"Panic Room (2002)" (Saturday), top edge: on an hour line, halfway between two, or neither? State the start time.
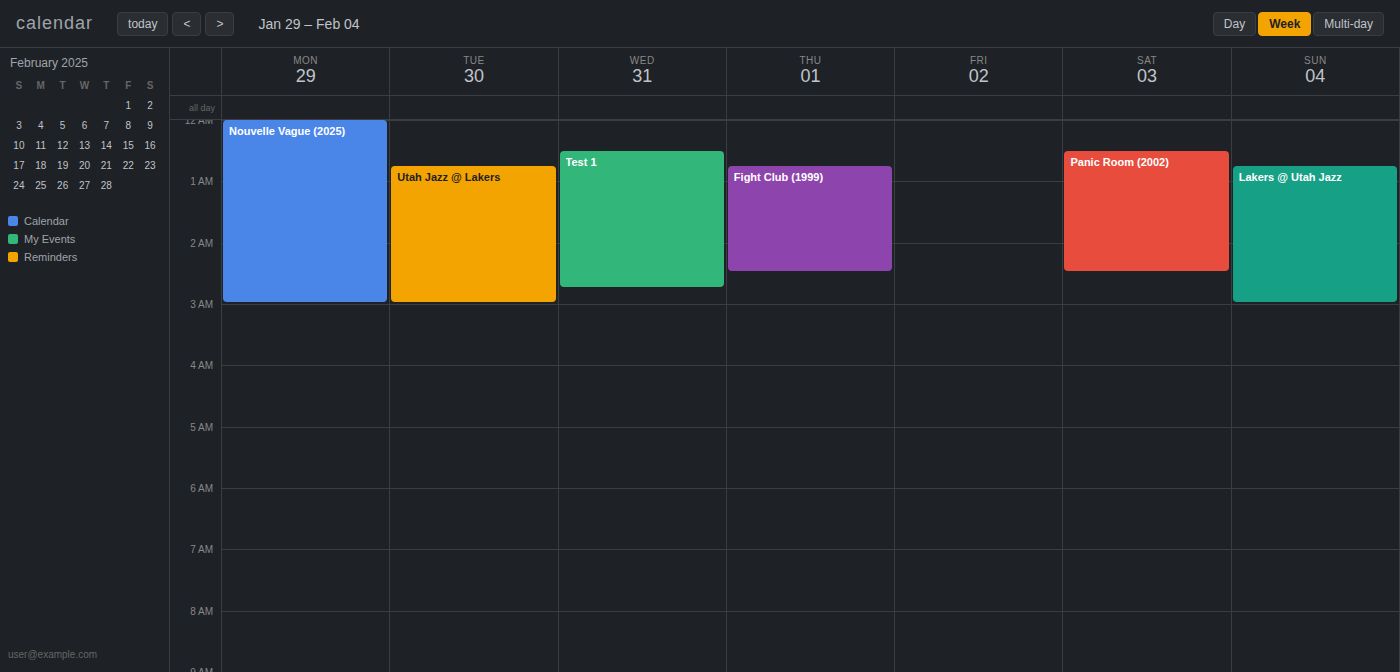
12:30 AM -- halfway between the 12 AM and 1 AM lines.